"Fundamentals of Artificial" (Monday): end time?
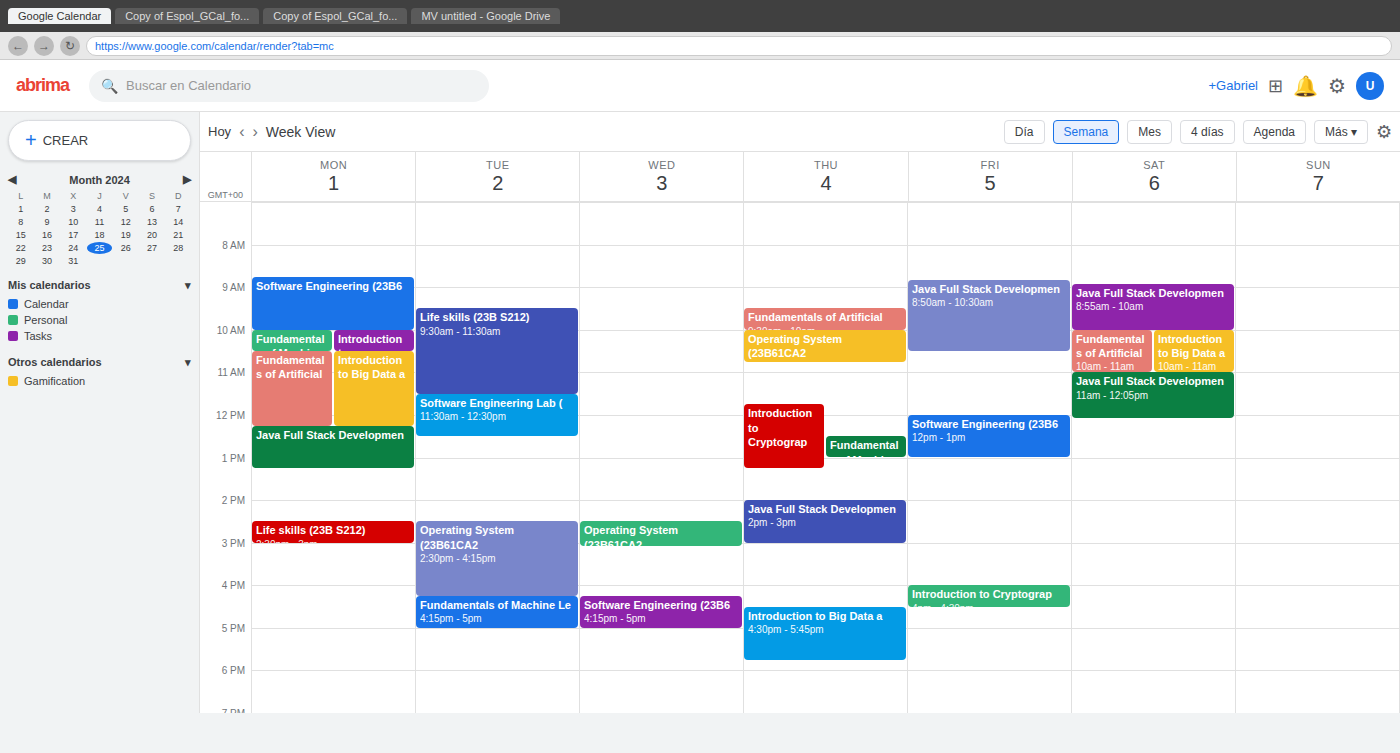
12:15 PM